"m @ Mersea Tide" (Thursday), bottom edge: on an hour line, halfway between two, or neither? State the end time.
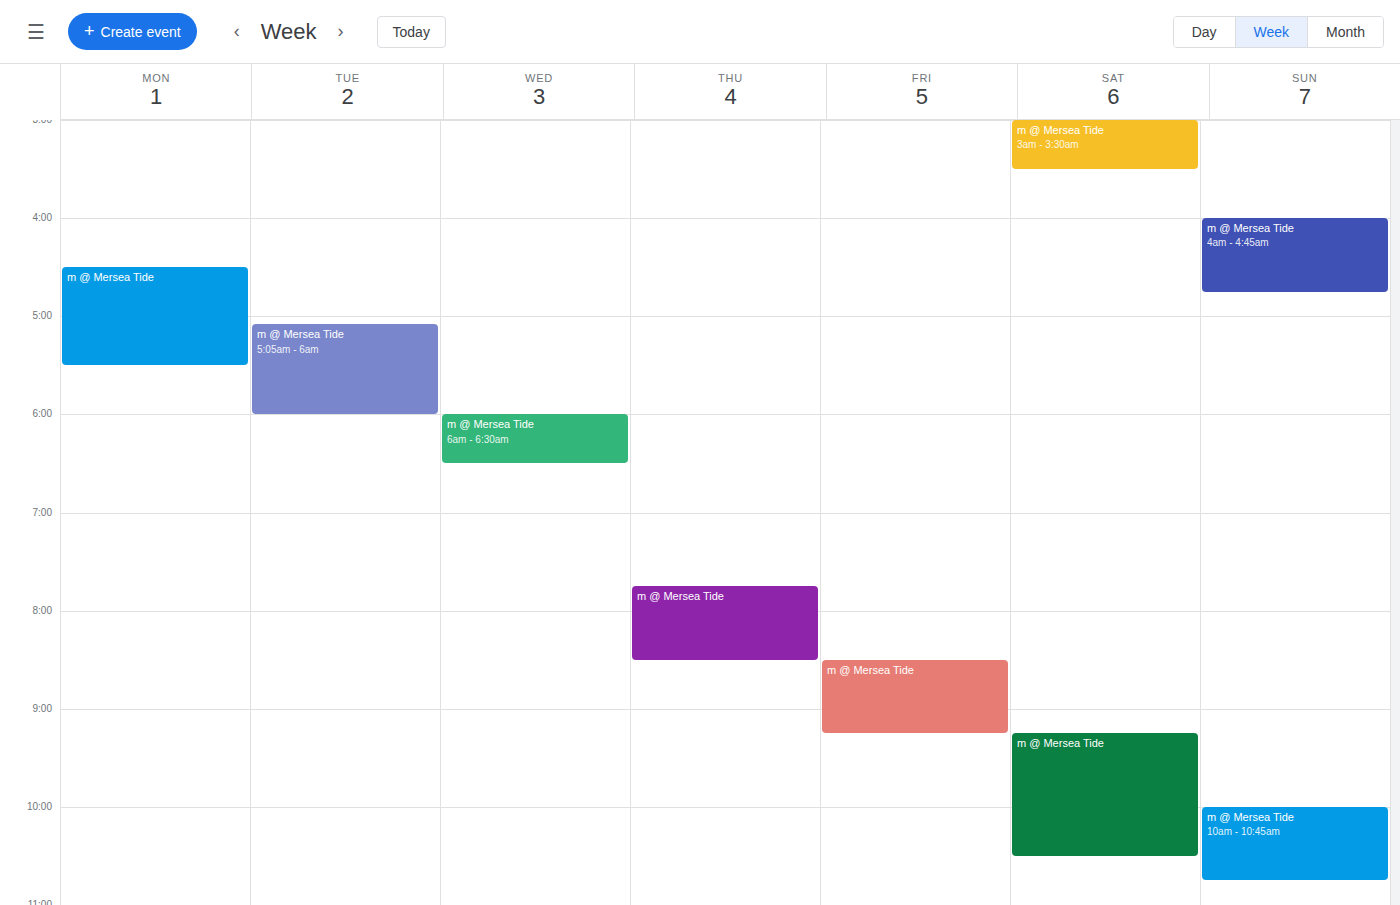
8:30 AM -- halfway between the 8 AM and 9 AM lines.